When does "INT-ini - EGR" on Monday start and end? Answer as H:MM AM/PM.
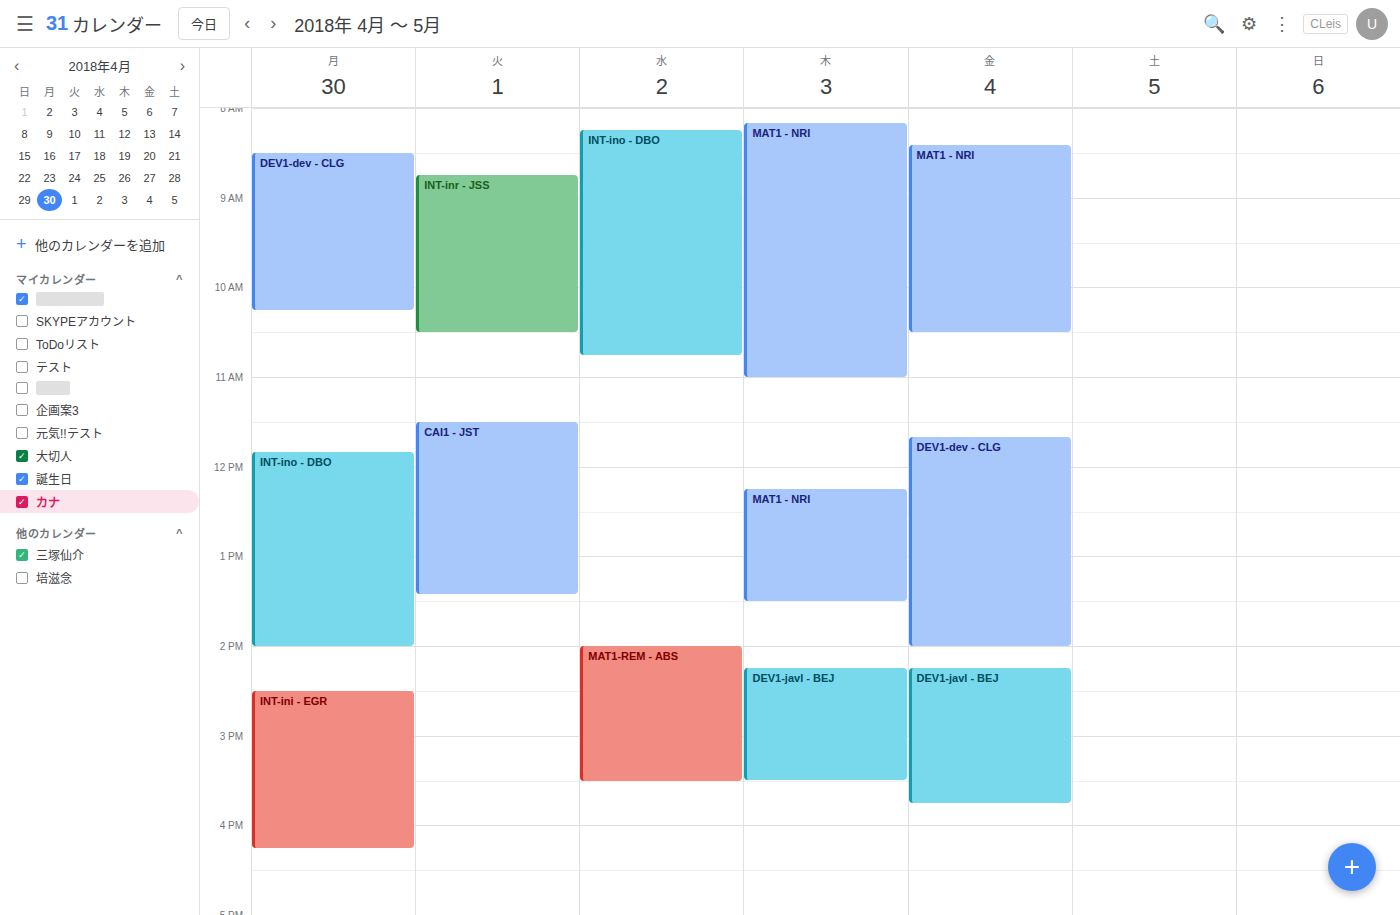
2:30 PM to 4:15 PM